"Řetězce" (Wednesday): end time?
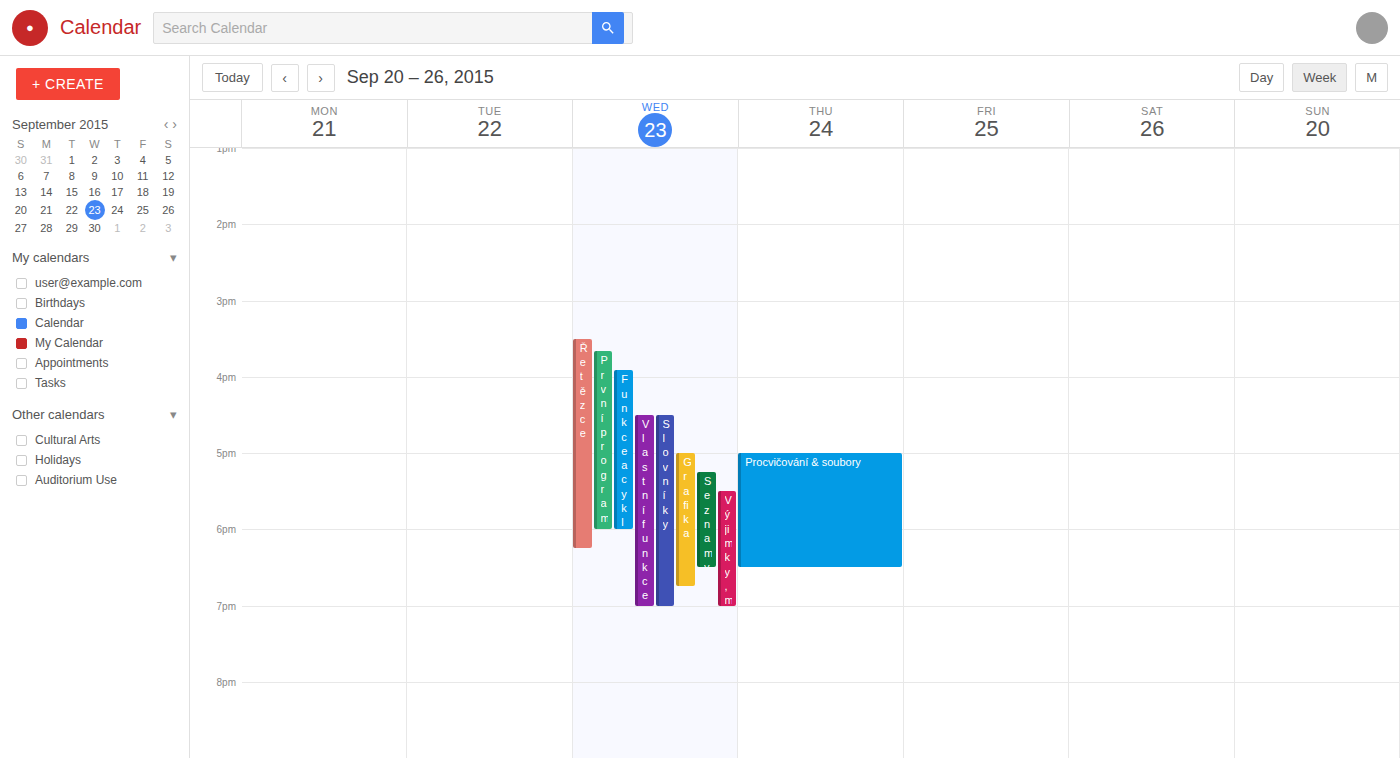
6:15 PM